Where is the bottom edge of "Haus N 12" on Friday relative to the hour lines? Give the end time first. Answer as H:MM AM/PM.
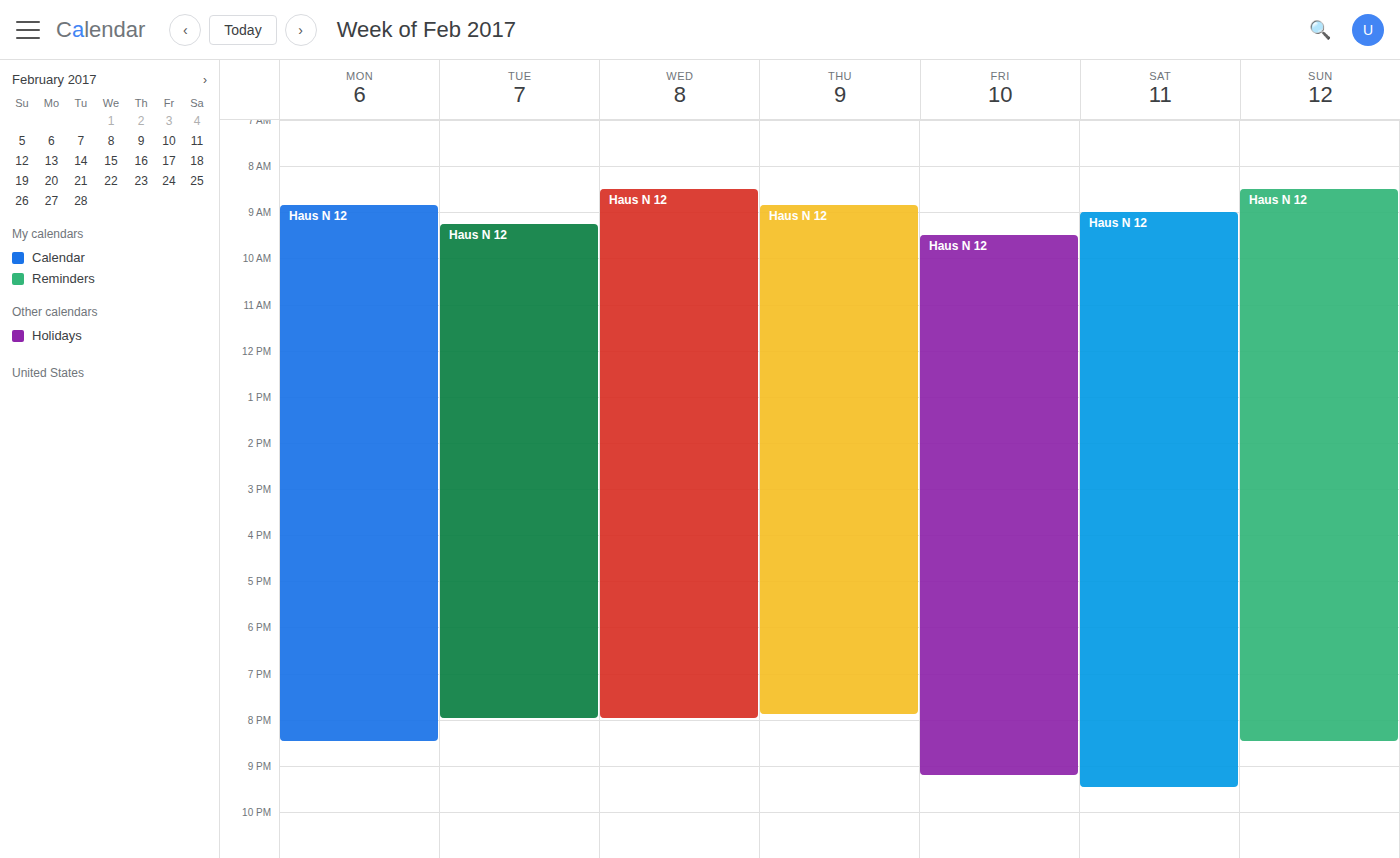
9:15 PM -- neither: a quarter of the way from the 9 PM line to the 10 PM line.